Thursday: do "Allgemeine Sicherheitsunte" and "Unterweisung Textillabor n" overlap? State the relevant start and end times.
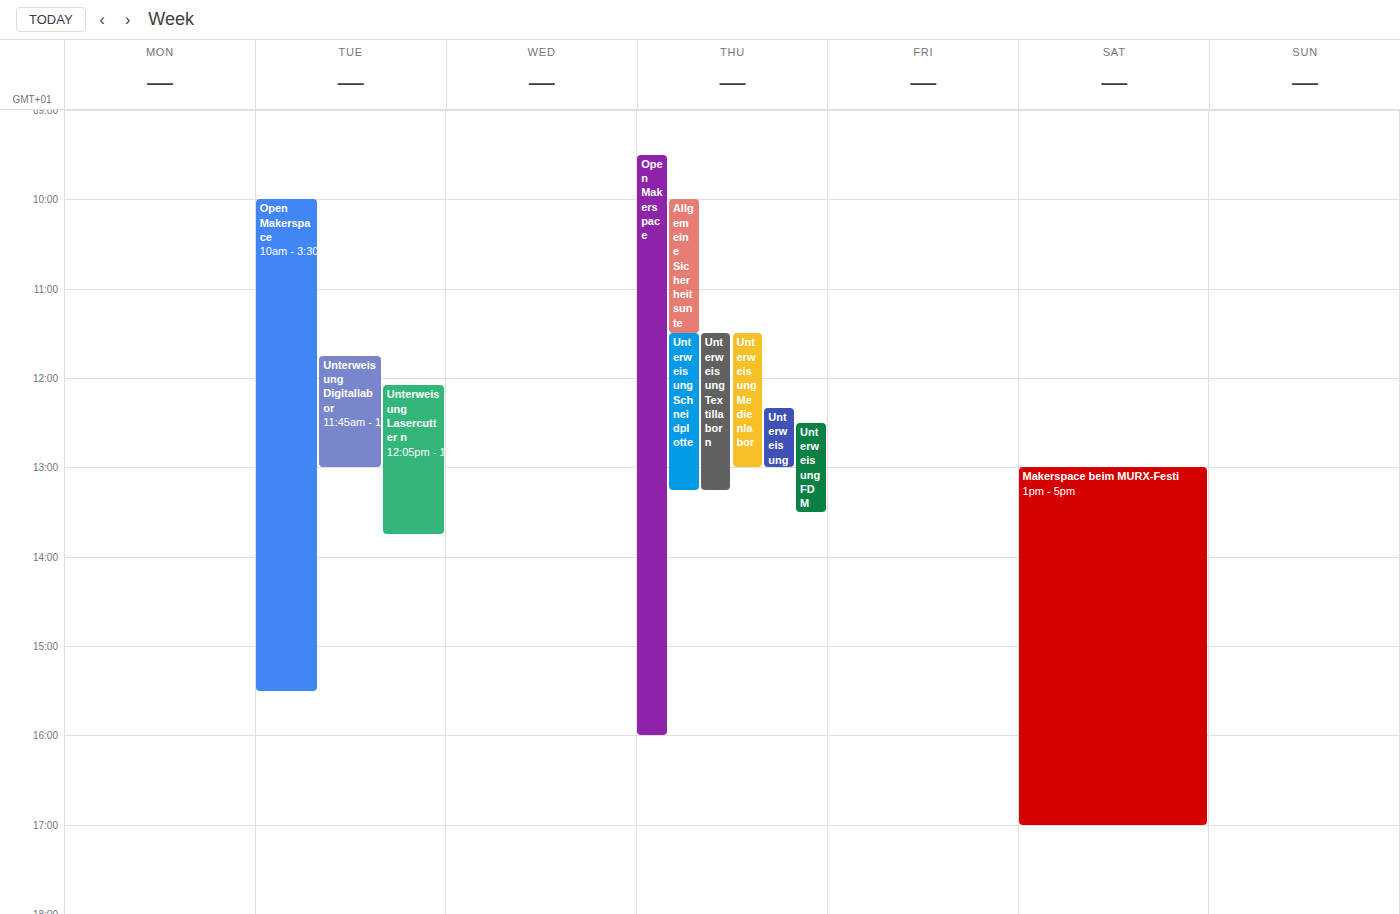
"Allgemeine Sicherheitsunte" ends at 11:30 AM, exactly when "Unterweisung Textillabor n" starts -- they touch but do not overlap.